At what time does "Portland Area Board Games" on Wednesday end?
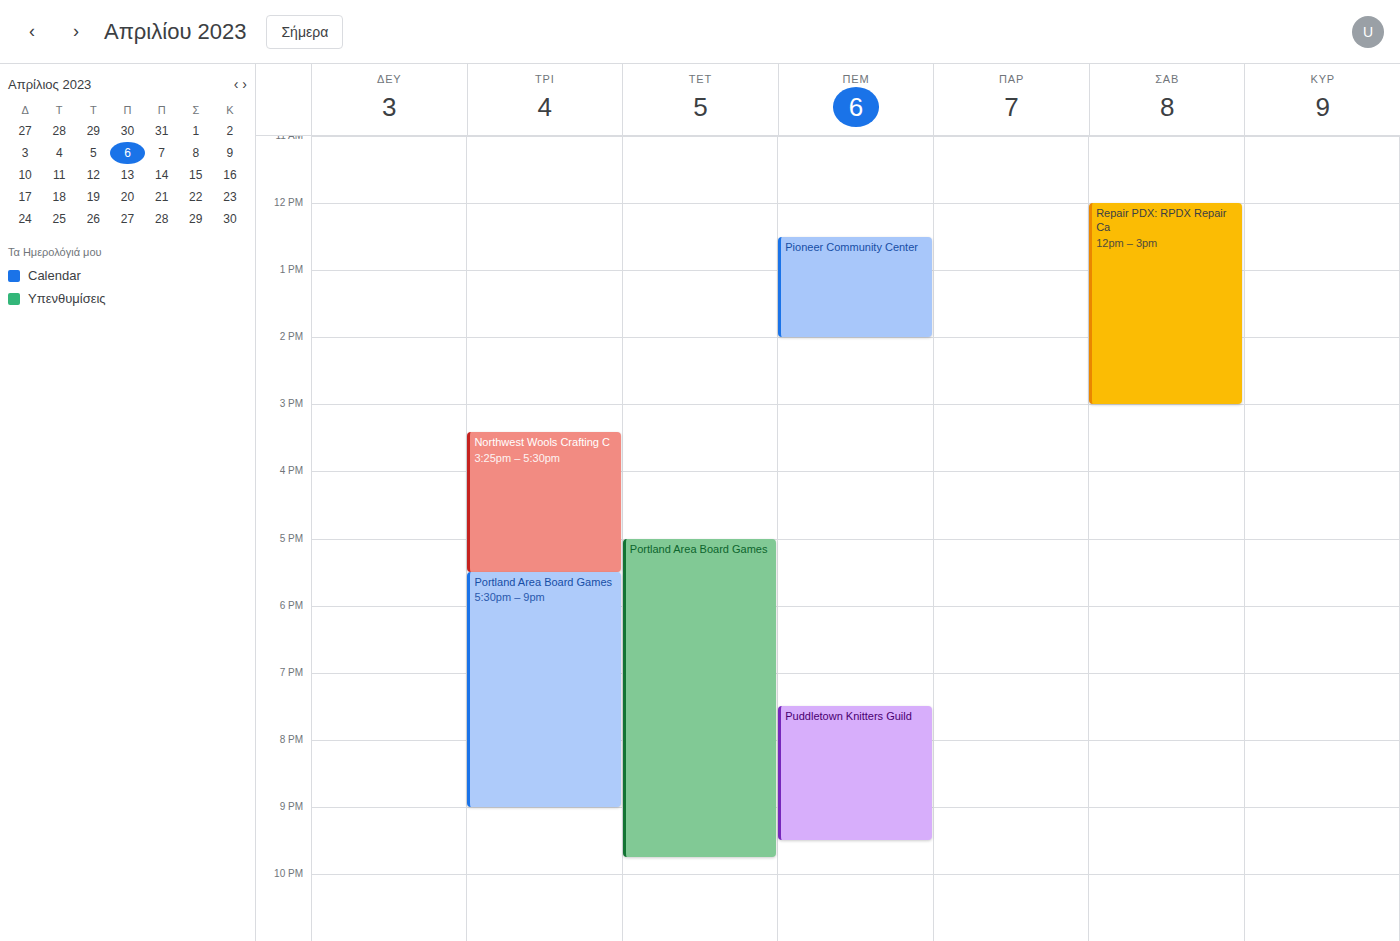
9:45 PM